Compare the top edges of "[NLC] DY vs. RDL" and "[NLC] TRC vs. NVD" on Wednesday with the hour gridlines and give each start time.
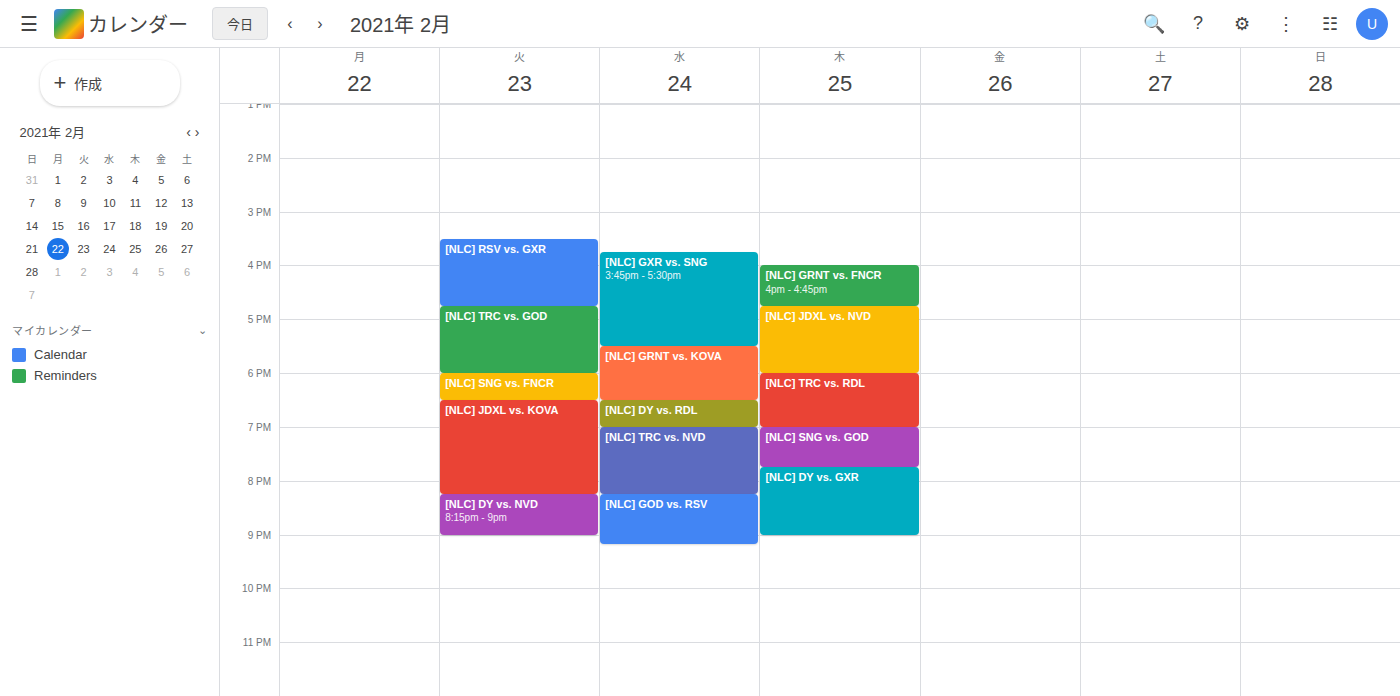
"[NLC] DY vs. RDL": 18:30, halfway between the 18:00 and 19:00 lines. "[NLC] TRC vs. NVD": 19:00, exactly on the 19:00 line.